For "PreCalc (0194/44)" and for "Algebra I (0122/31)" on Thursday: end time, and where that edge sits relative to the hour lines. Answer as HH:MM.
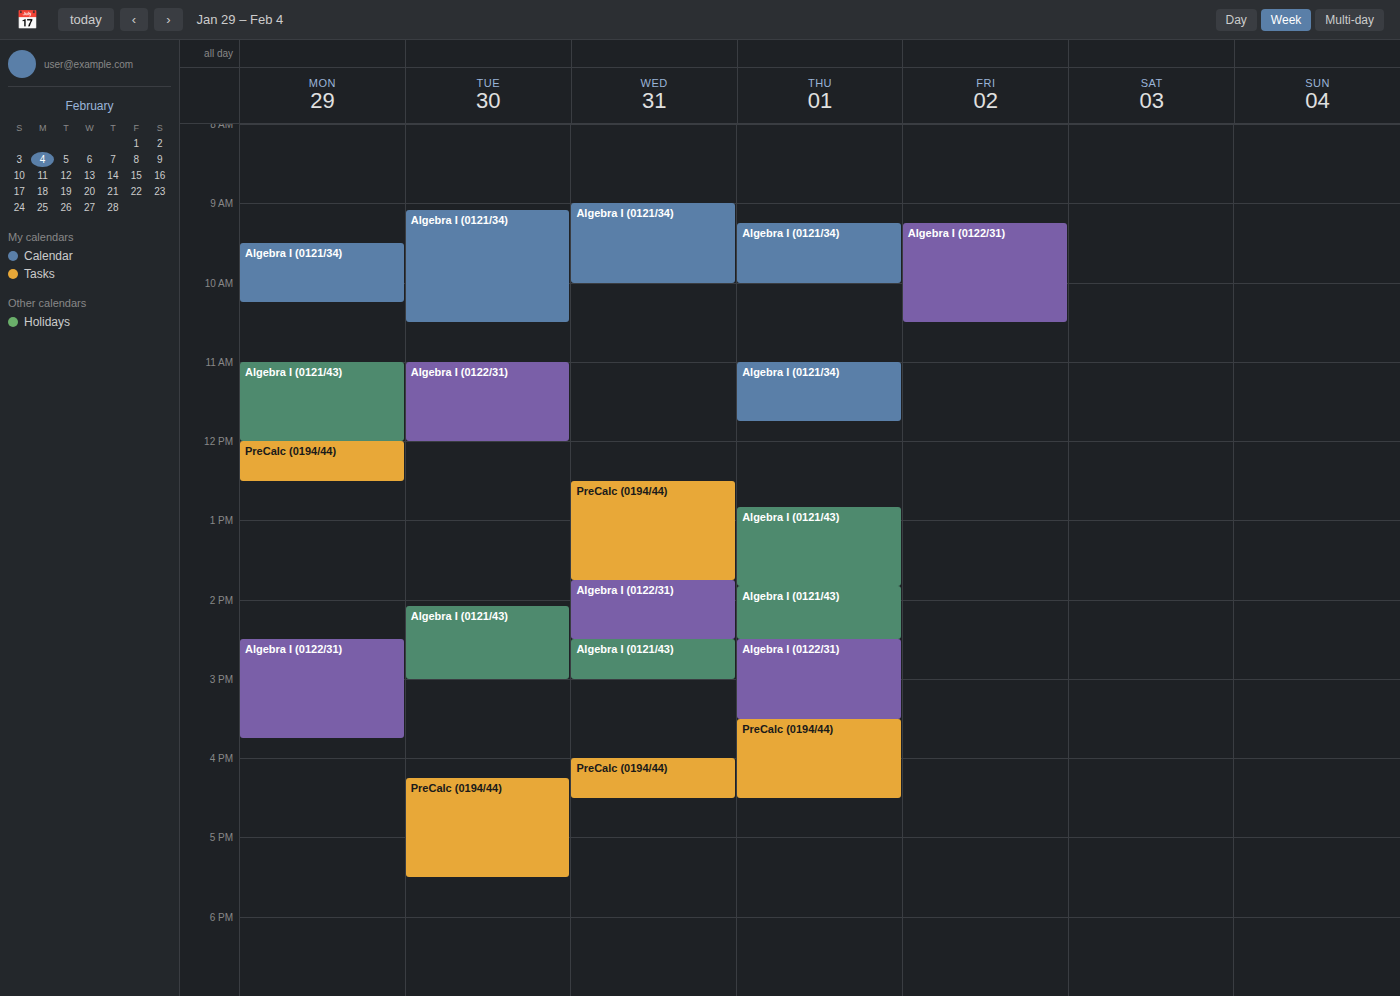
"PreCalc (0194/44)": 16:30, halfway between the 16:00 and 17:00 lines. "Algebra I (0122/31)": 15:30, halfway between the 15:00 and 16:00 lines.